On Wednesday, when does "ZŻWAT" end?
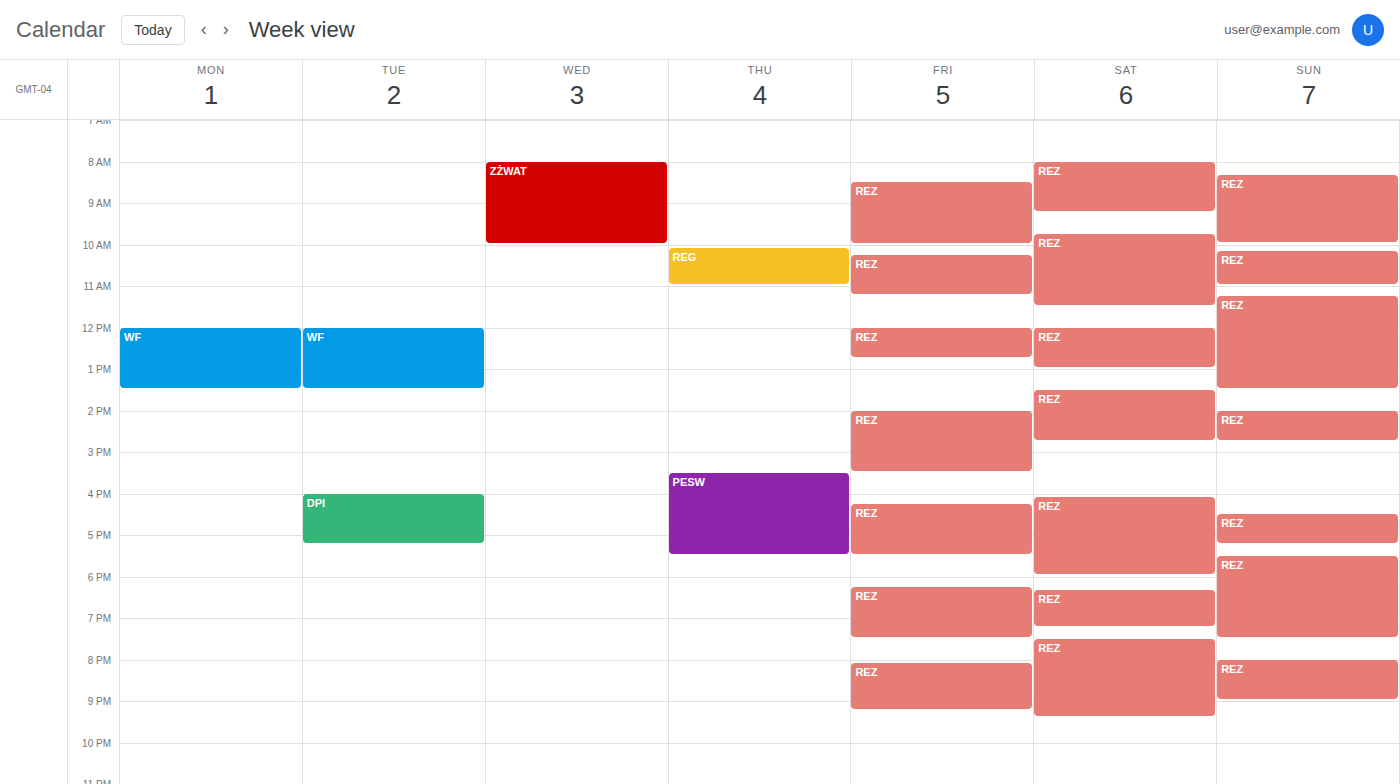
10:00